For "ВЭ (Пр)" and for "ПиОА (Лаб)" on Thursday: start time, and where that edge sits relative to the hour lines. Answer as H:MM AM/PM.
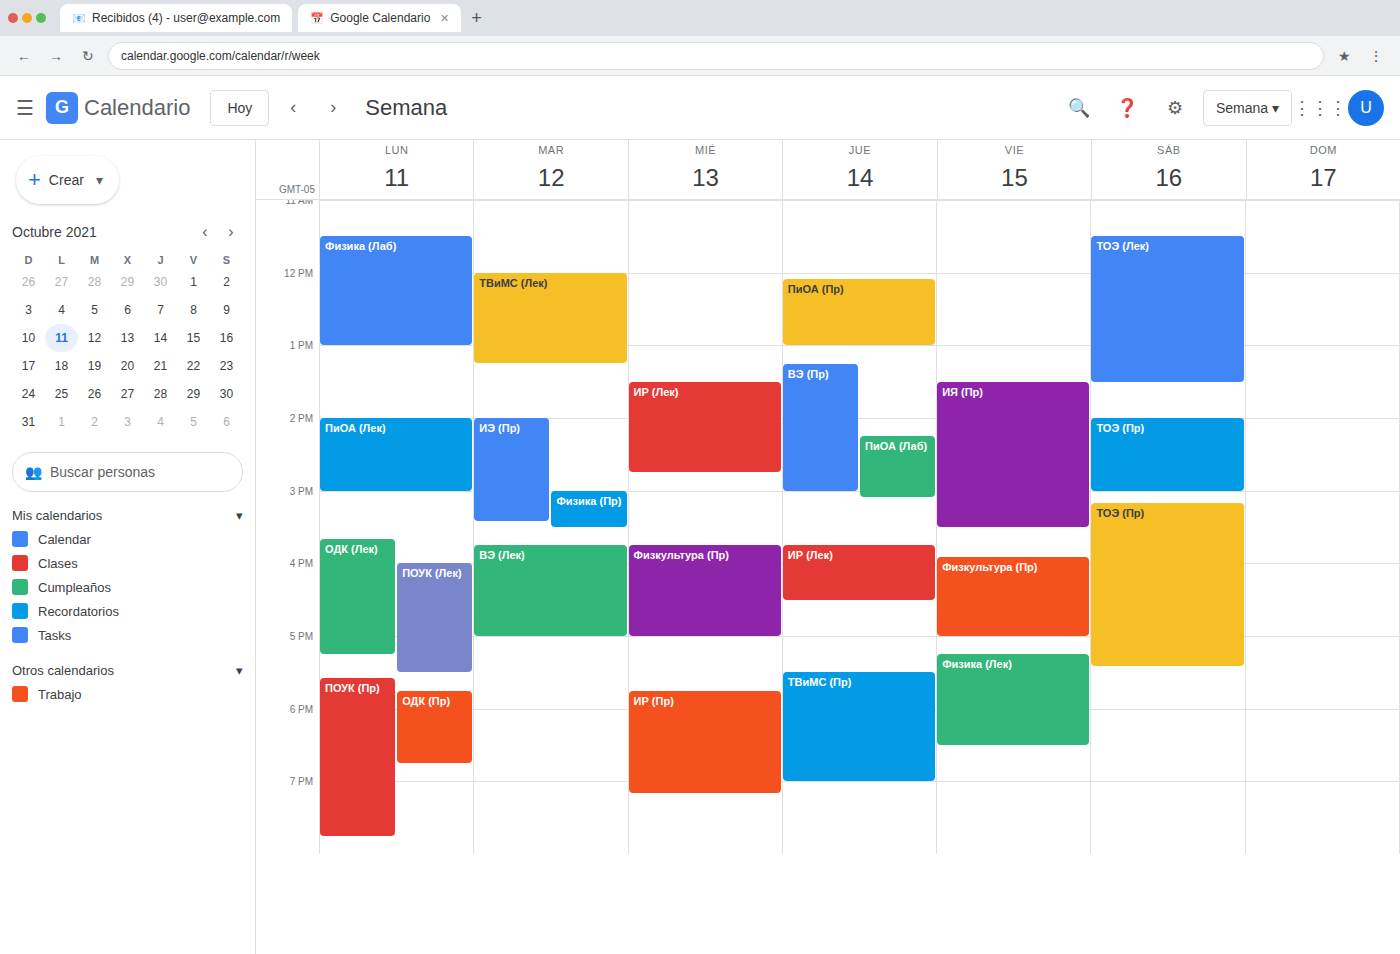
"ВЭ (Пр)": 1:15 PM, neither: a quarter of the way from the 1 PM line to the 2 PM line. "ПиОА (Лаб)": 2:15 PM, neither: a quarter of the way from the 2 PM line to the 3 PM line.